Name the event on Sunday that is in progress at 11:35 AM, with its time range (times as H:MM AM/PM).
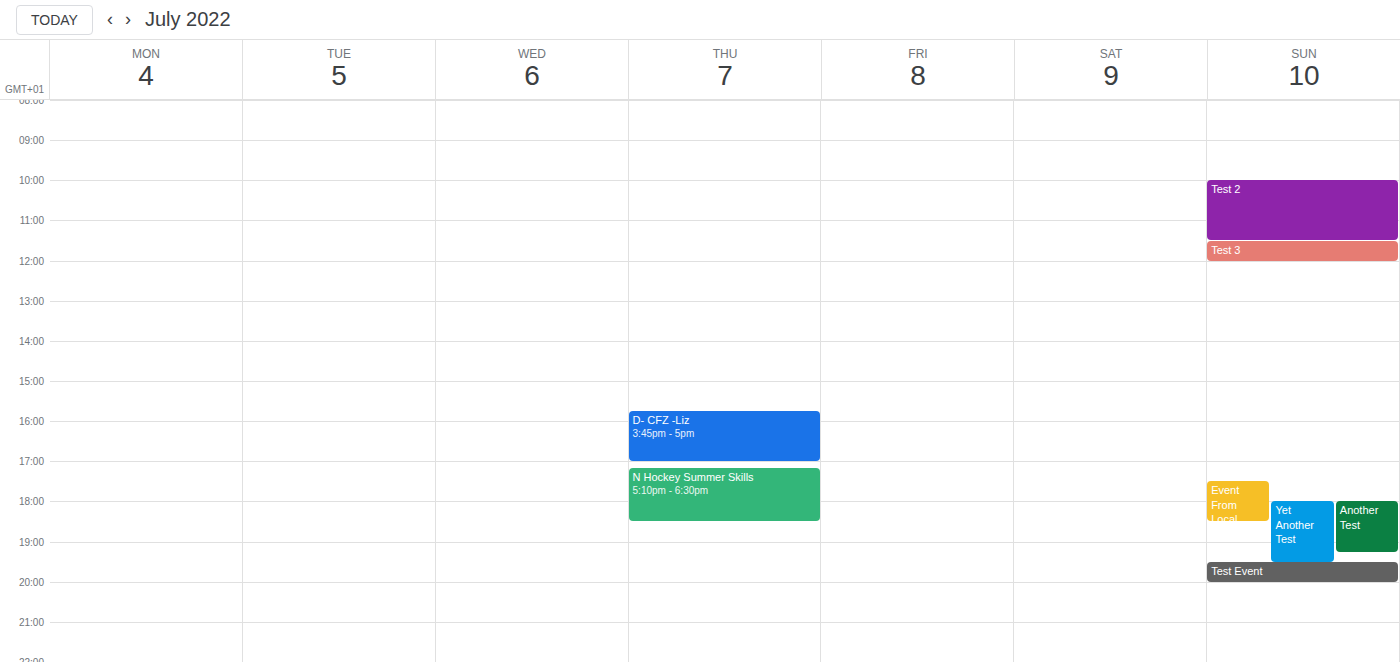
"Test 3", 11:30 AM to 12:00 PM